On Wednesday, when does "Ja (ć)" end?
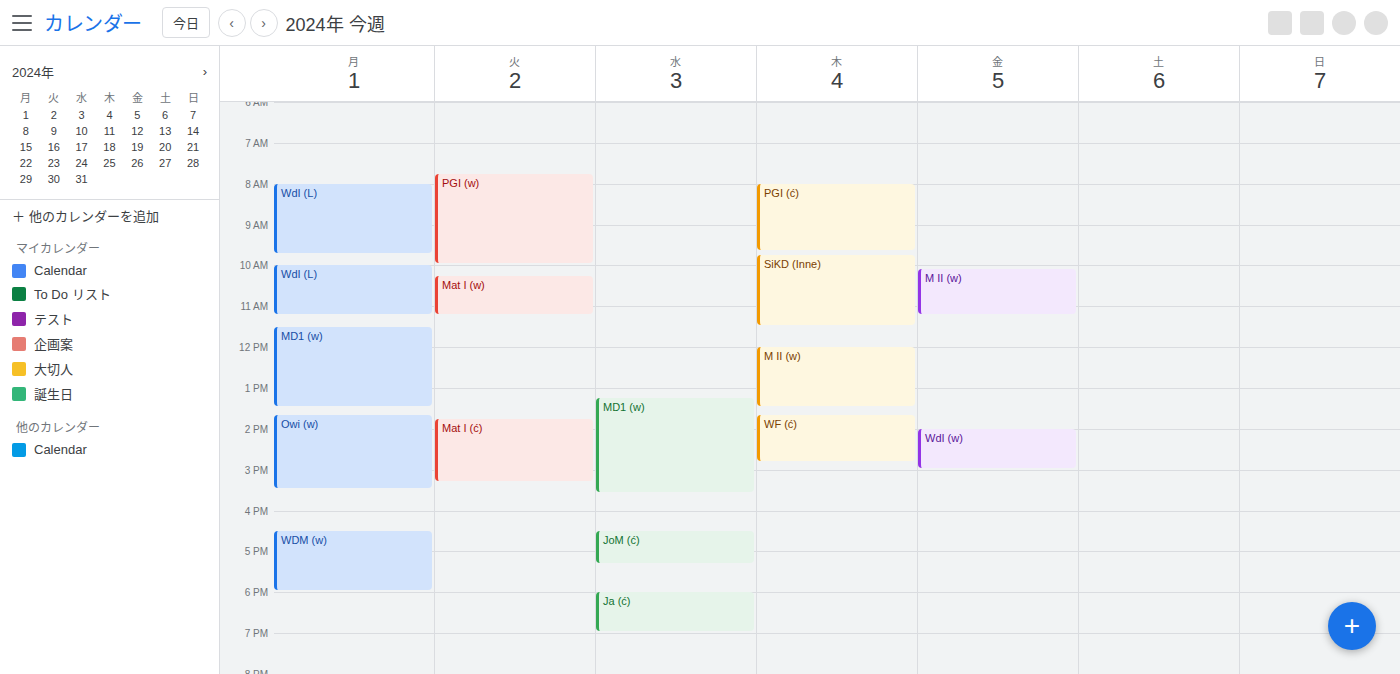
7:00 PM